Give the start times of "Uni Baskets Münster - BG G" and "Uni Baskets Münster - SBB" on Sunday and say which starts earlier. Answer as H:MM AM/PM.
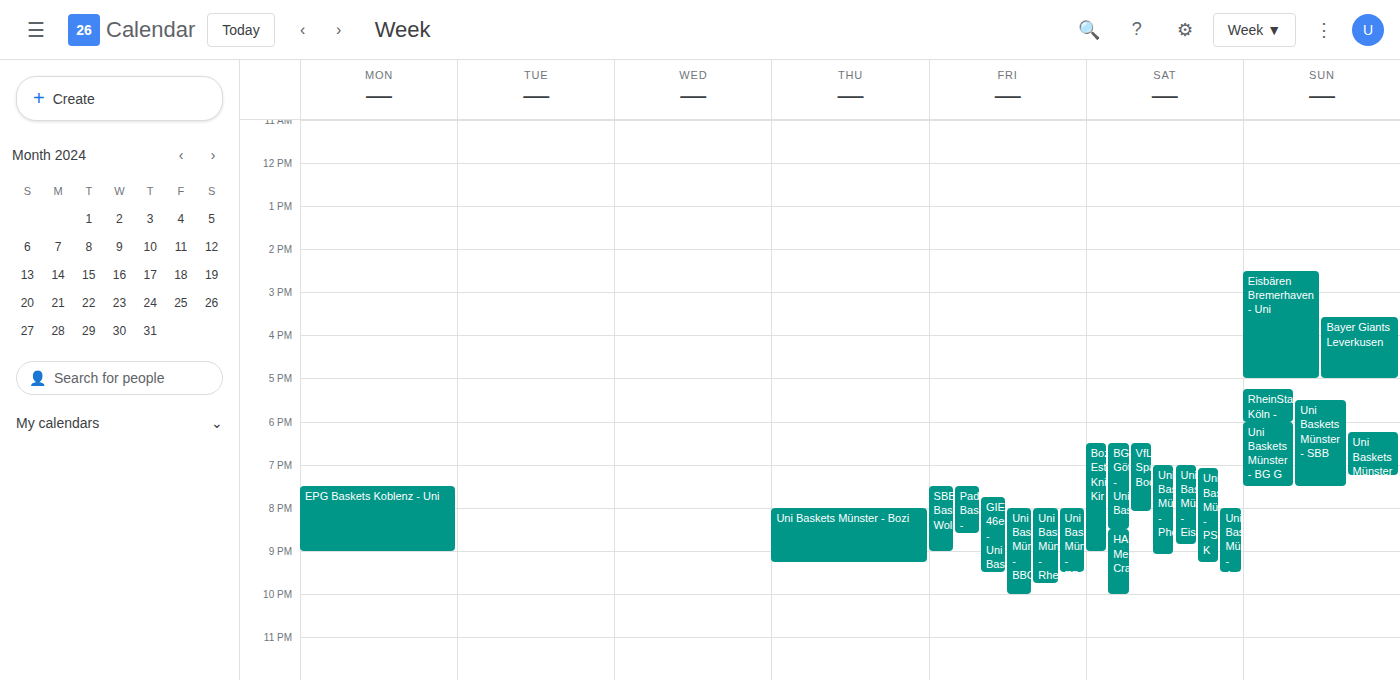
"Uni Baskets Münster - SBB" 5:30 PM; "Uni Baskets Münster - BG G" 6:00 PM.